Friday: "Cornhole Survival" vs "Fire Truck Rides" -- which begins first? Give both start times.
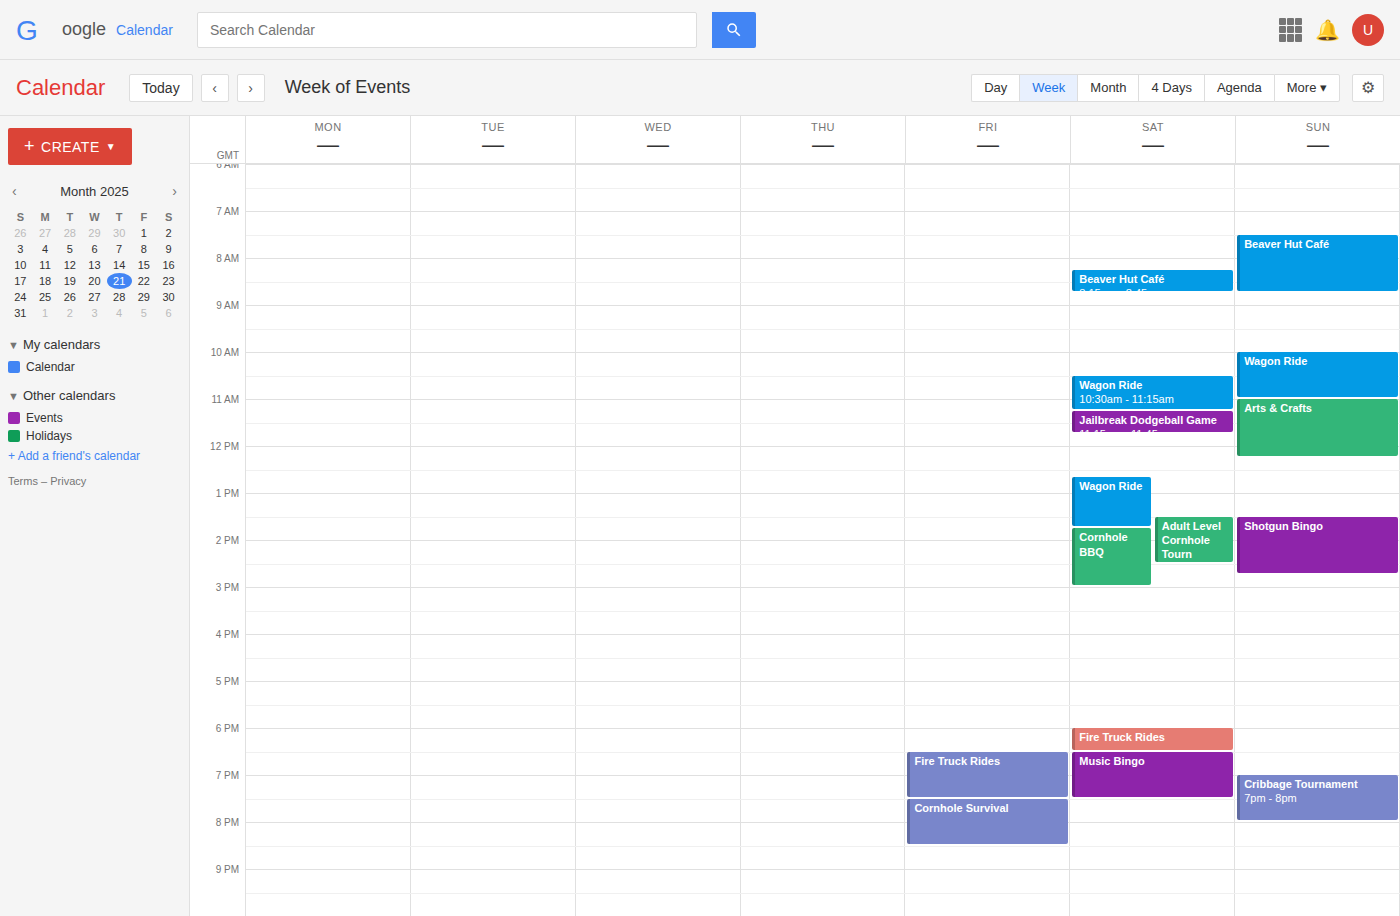
"Fire Truck Rides" 6:30 PM; "Cornhole Survival" 7:30 PM.